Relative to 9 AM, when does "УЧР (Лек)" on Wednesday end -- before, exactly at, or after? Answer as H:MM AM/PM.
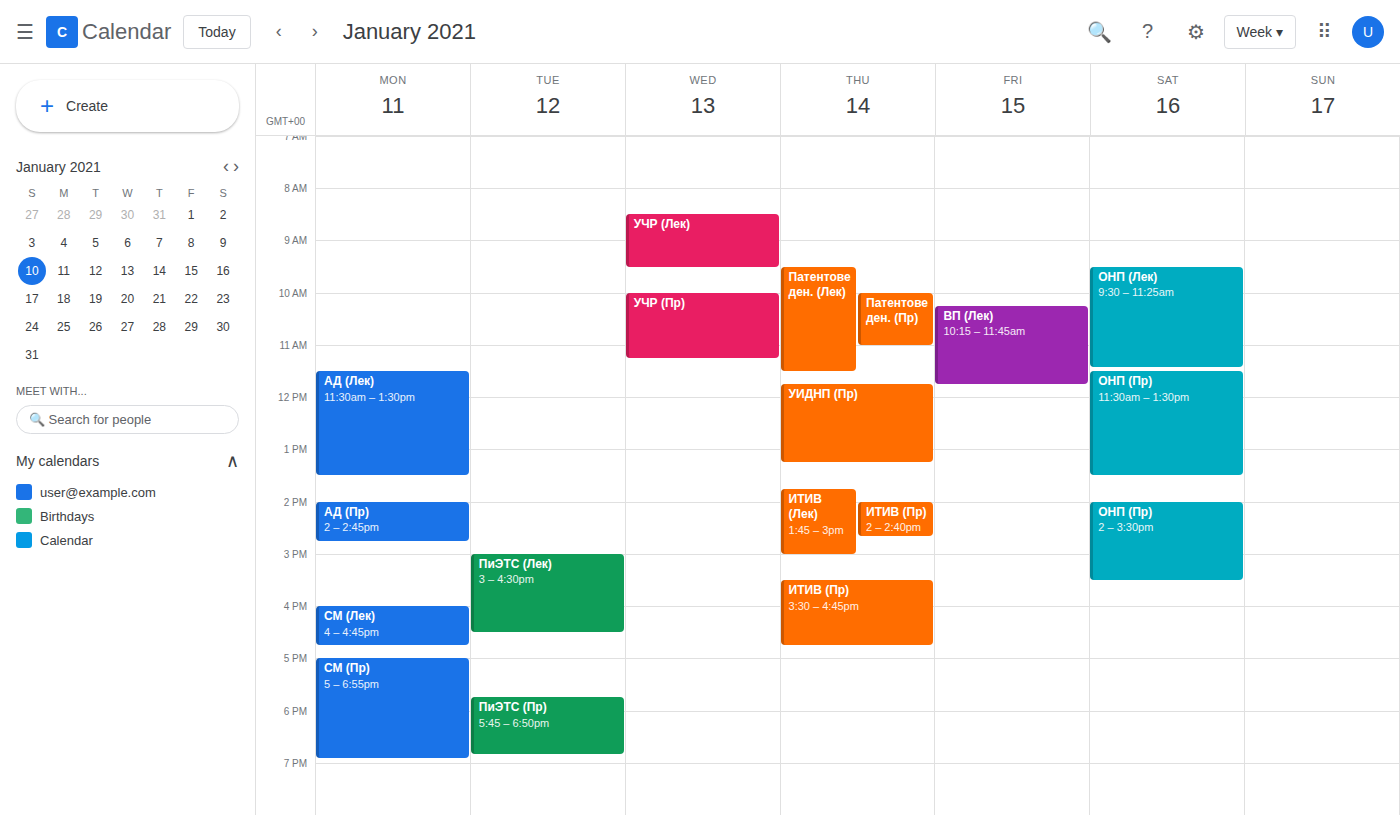
9:30 AM -- after 9 AM, 30 minutes below the 9 AM line.